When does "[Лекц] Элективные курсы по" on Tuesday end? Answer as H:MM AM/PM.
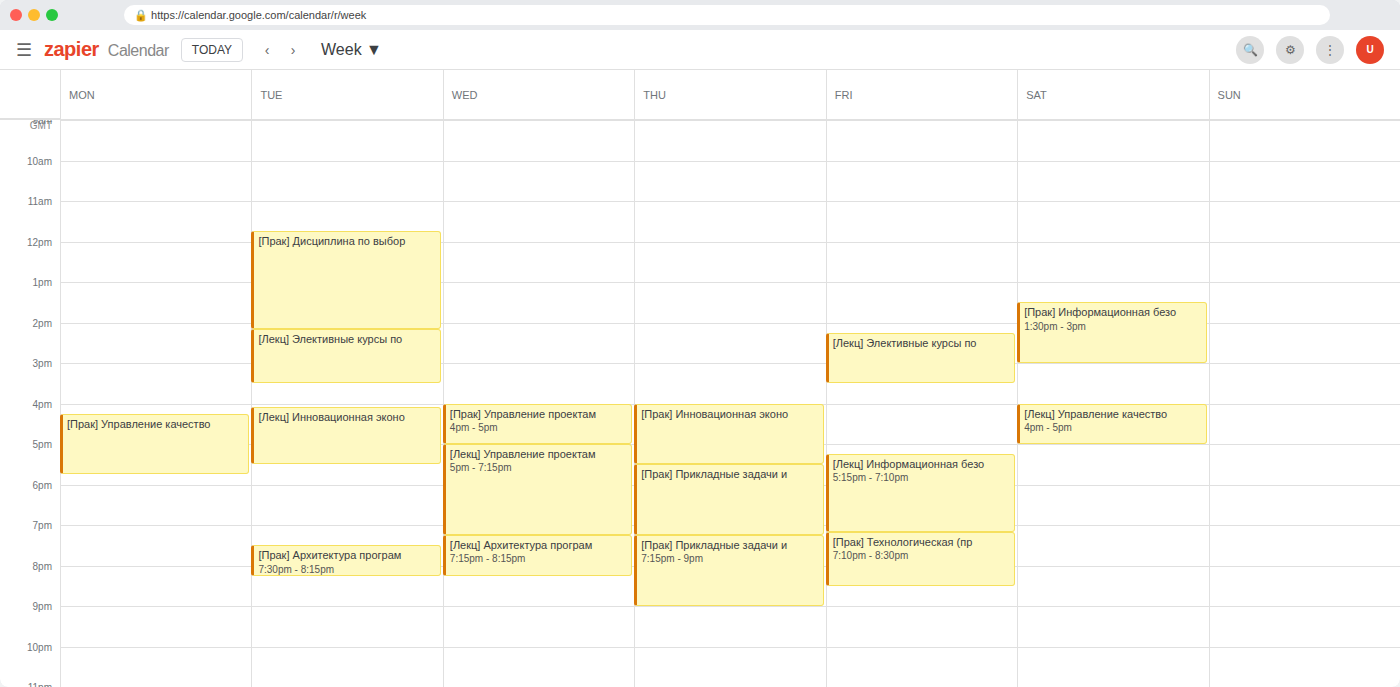
3:30 PM